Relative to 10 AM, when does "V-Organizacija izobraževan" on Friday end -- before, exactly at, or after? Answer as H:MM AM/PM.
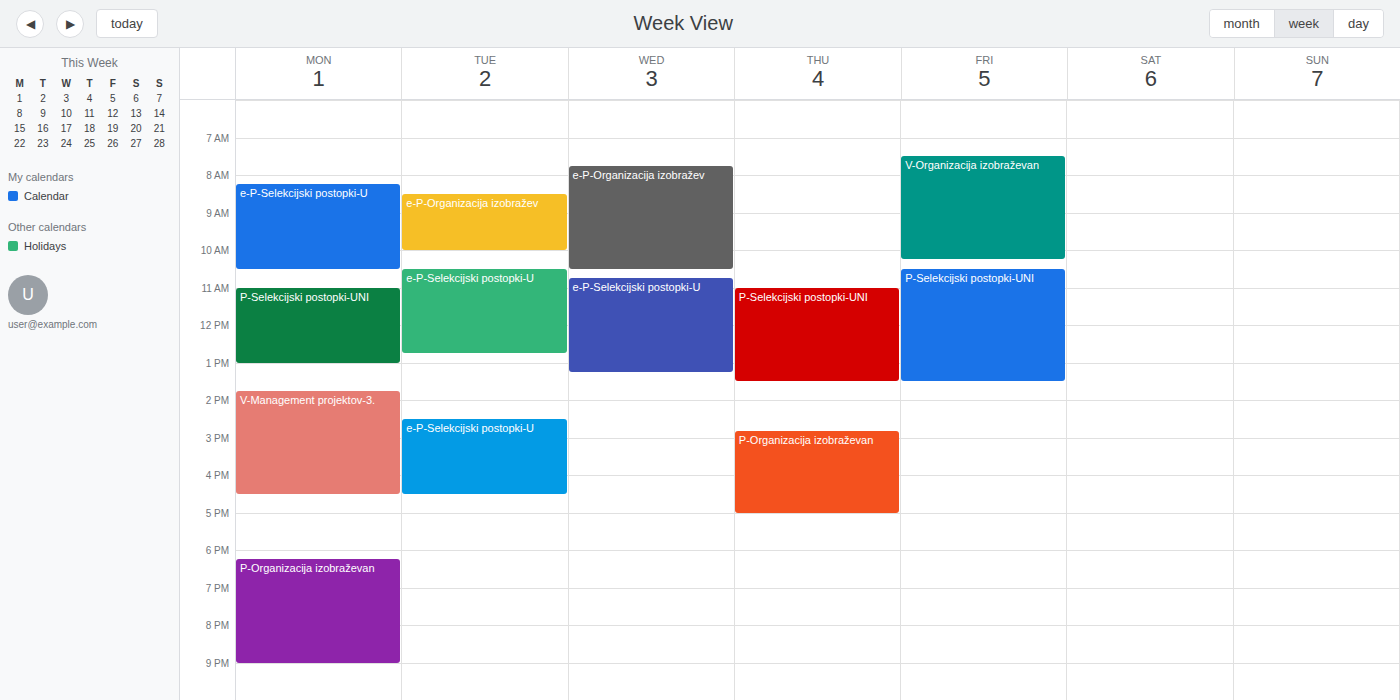
10:15 AM -- after 10 AM, 15 minutes below the 10 AM line.